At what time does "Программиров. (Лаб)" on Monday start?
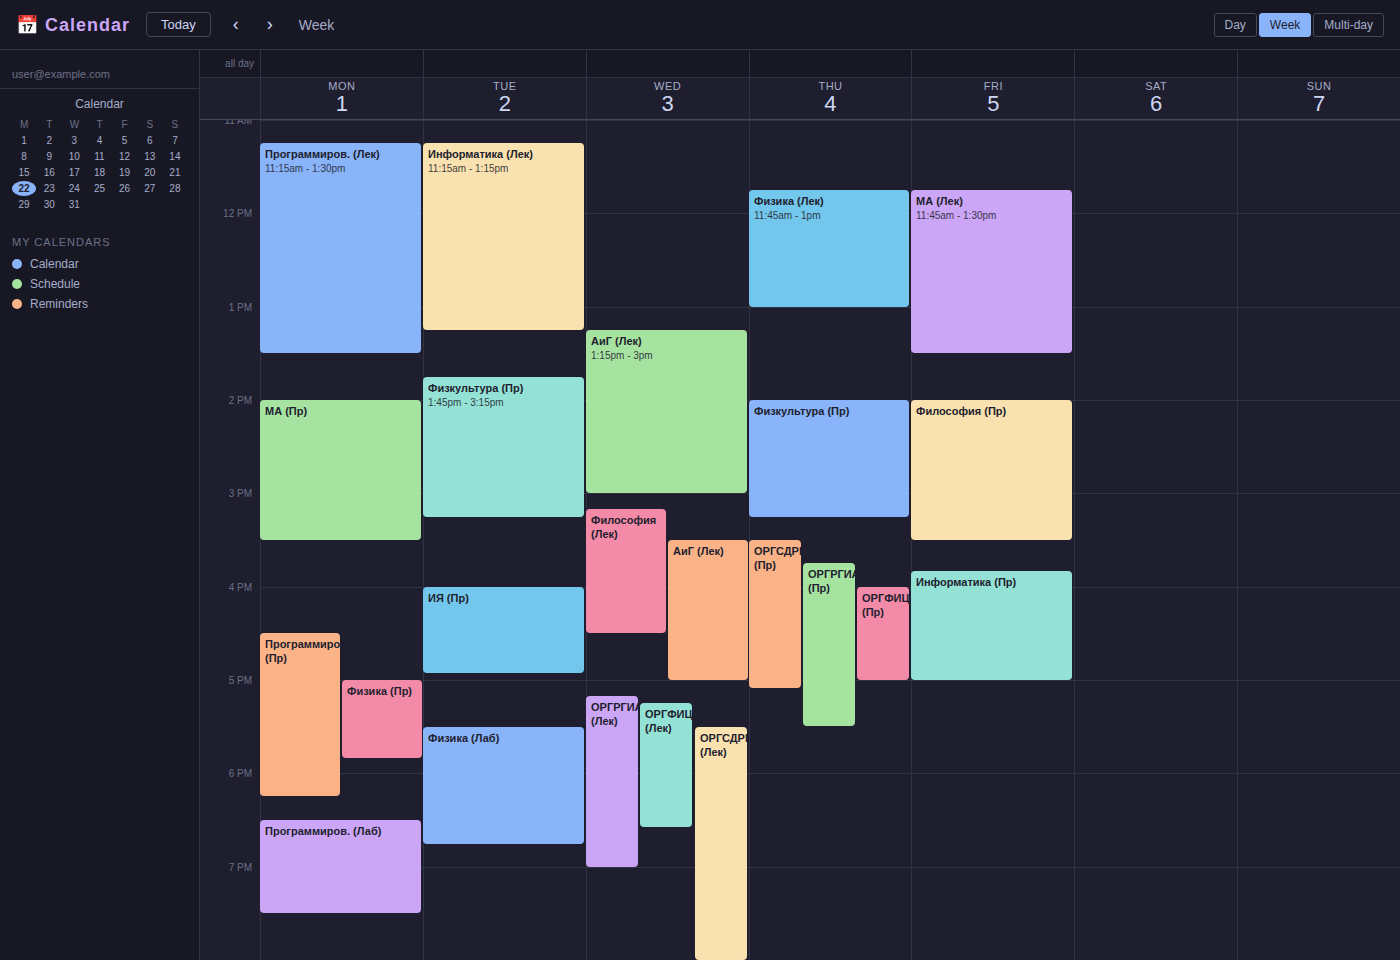
6:30 PM